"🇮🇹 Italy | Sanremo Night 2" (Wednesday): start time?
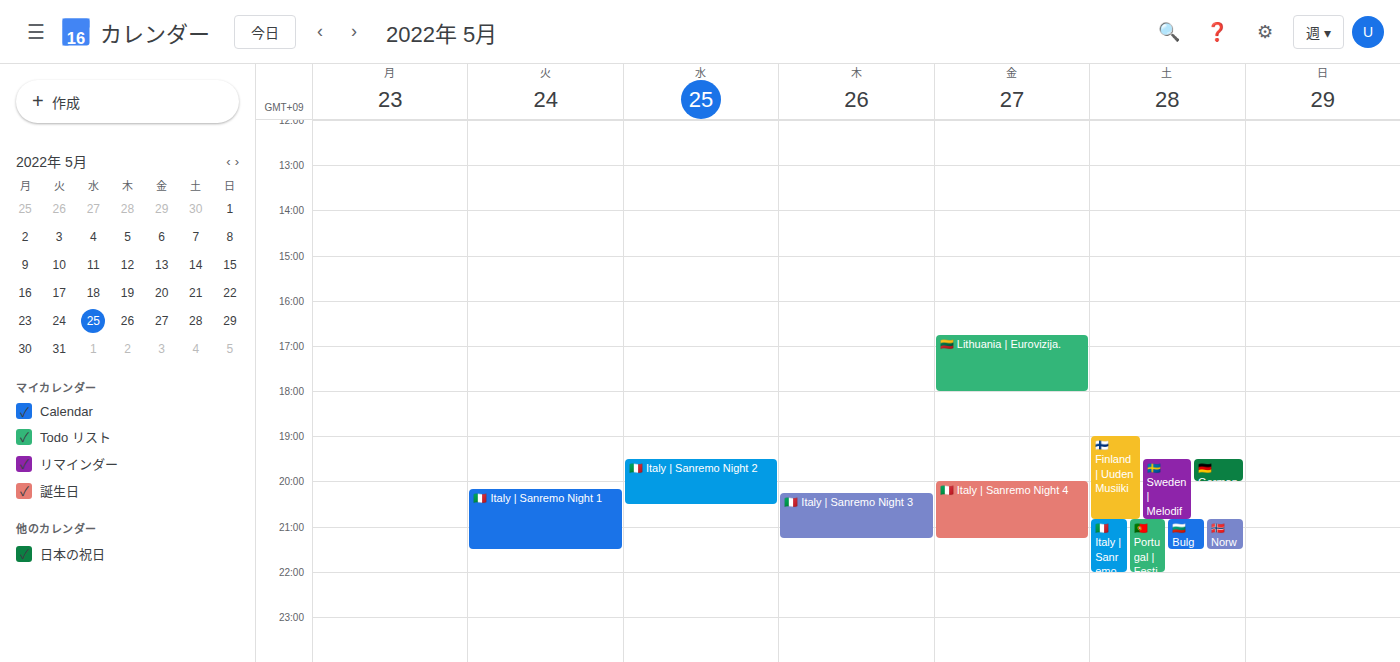
19:30